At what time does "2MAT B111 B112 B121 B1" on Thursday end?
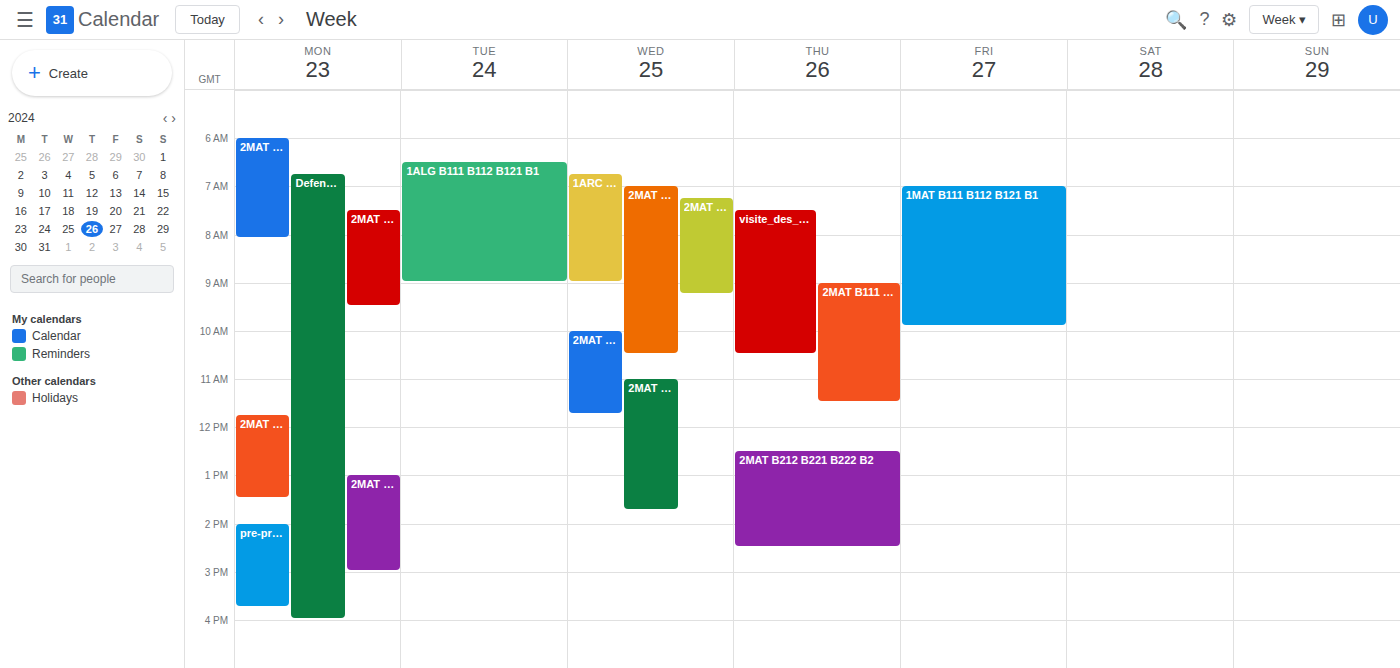
11:30